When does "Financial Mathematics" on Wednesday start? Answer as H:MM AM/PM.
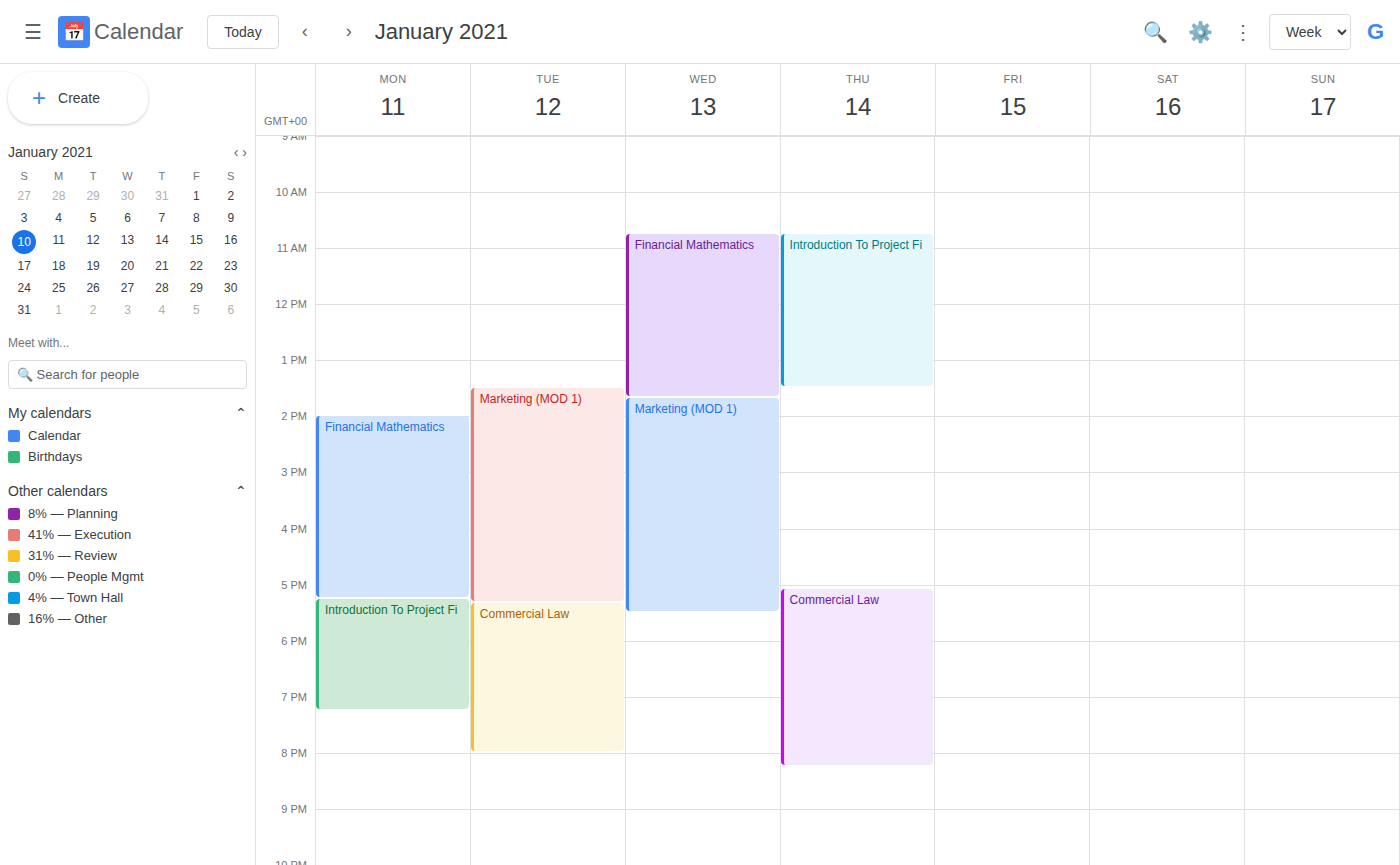
10:45 AM